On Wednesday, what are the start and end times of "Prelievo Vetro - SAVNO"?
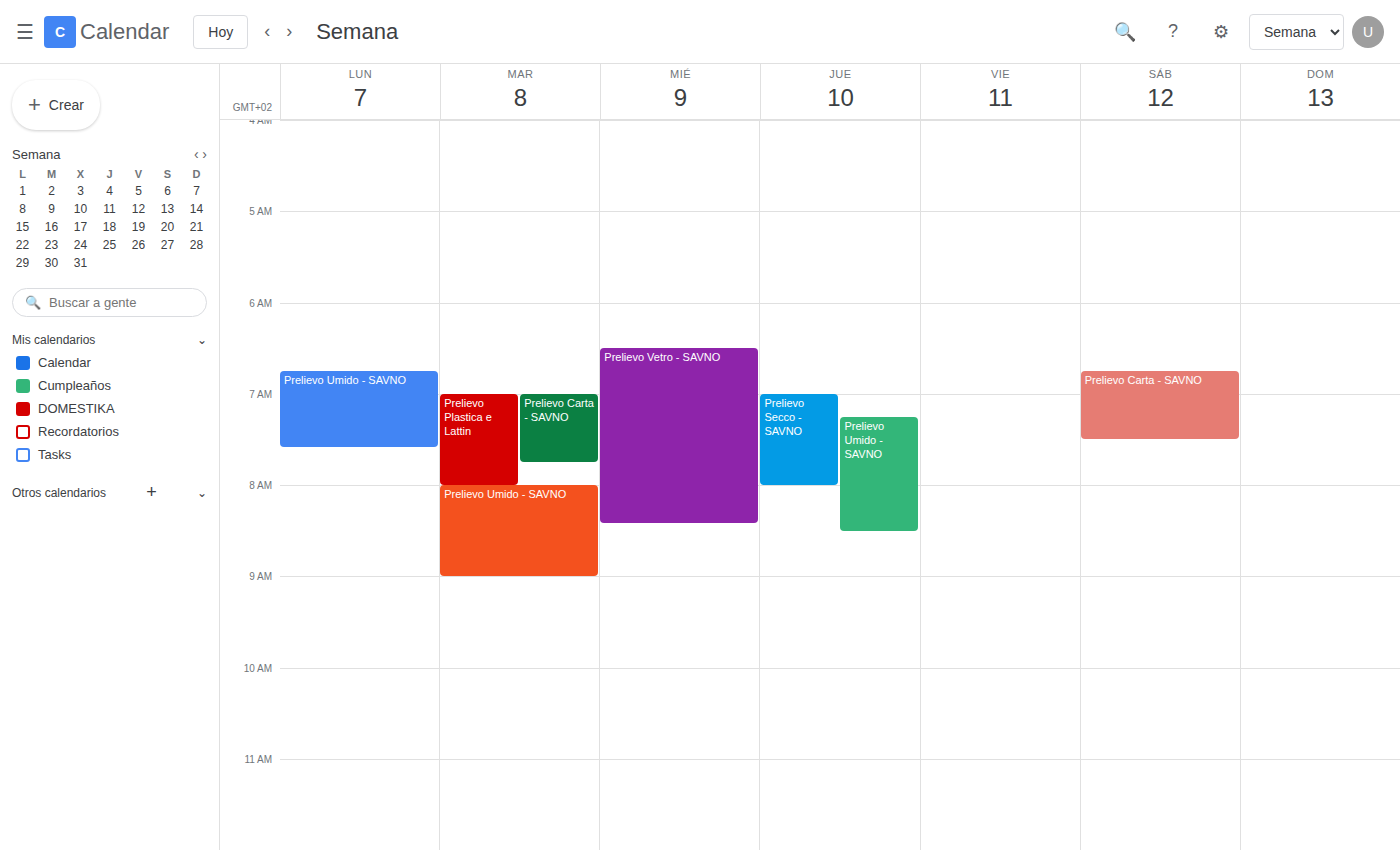
6:30 AM to 8:25 AM